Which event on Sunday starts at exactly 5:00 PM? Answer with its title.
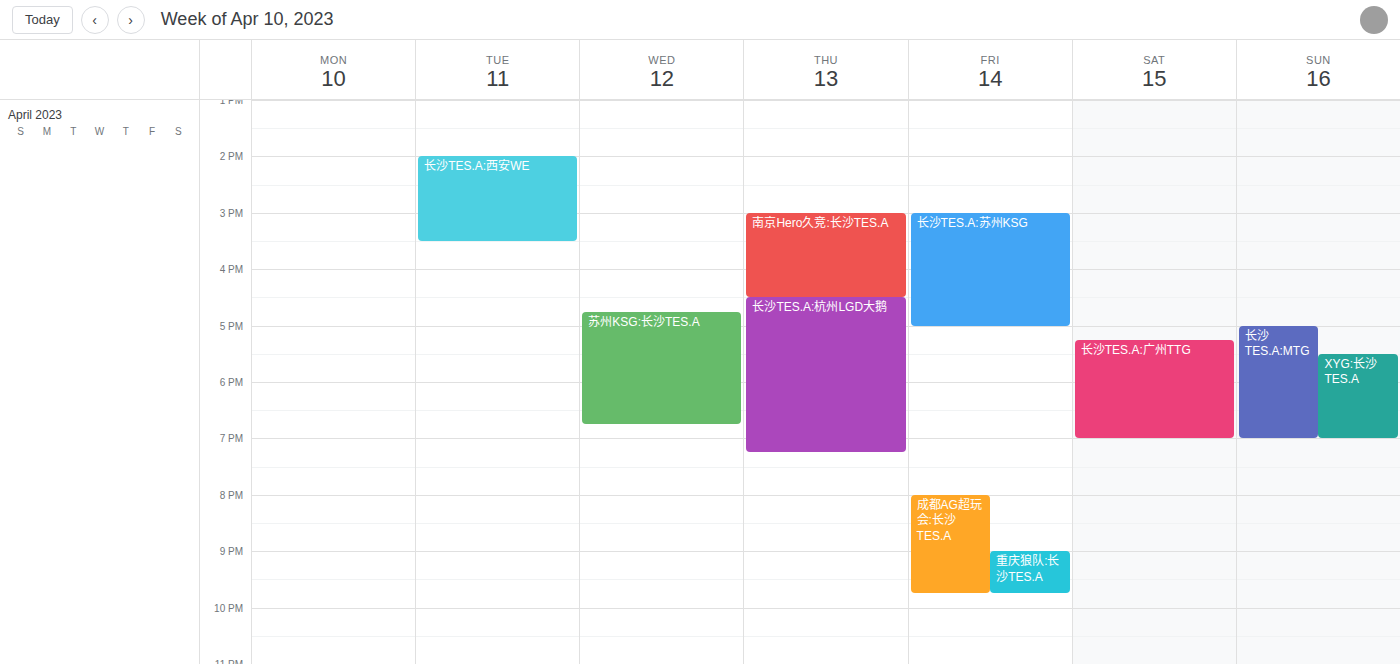
"长沙TES.A:MTG"